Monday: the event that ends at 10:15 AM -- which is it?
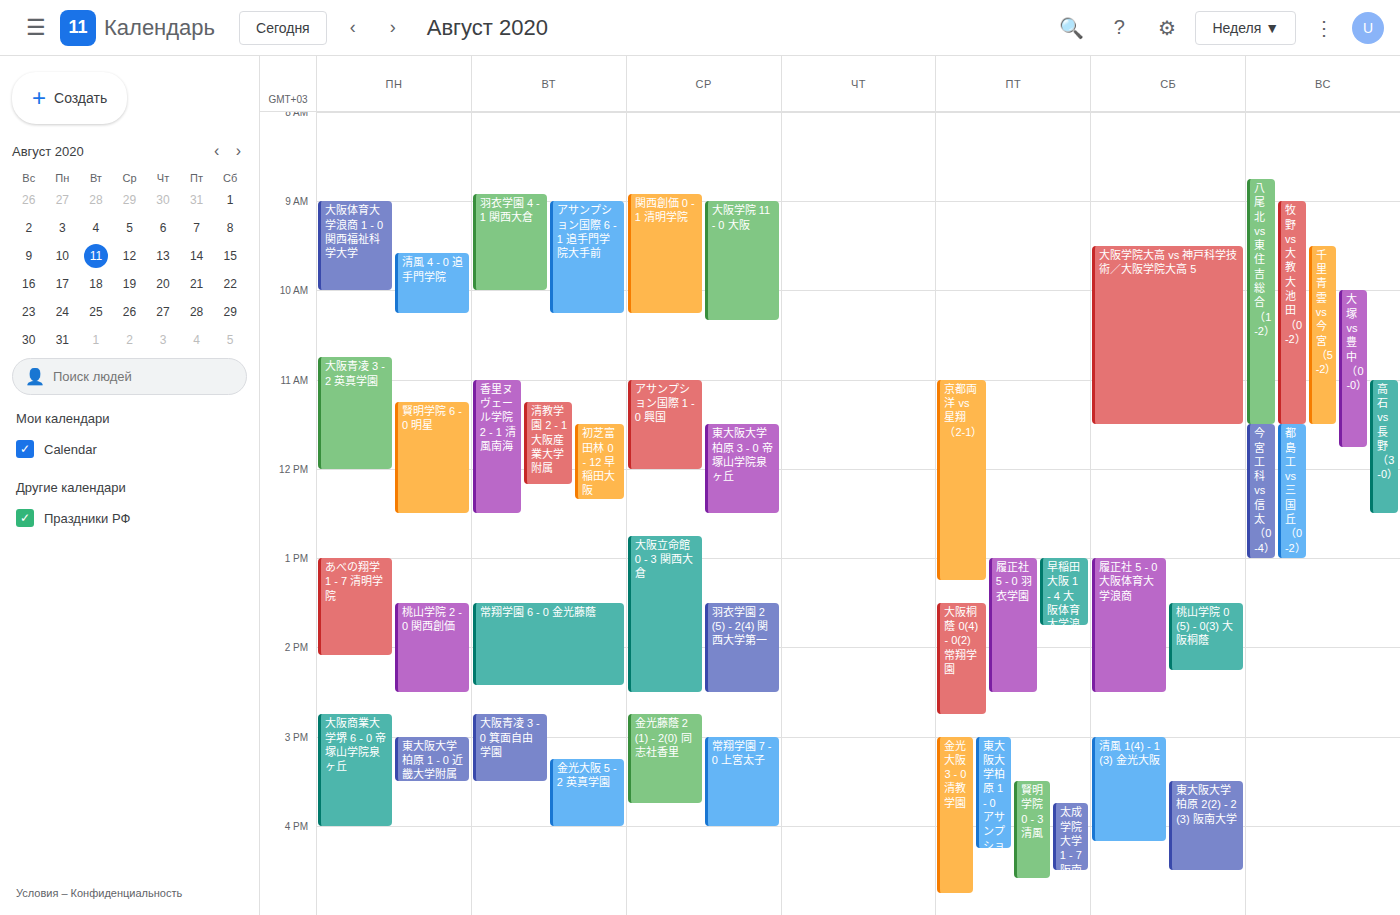
"清風 4 - 0 追手門学院"